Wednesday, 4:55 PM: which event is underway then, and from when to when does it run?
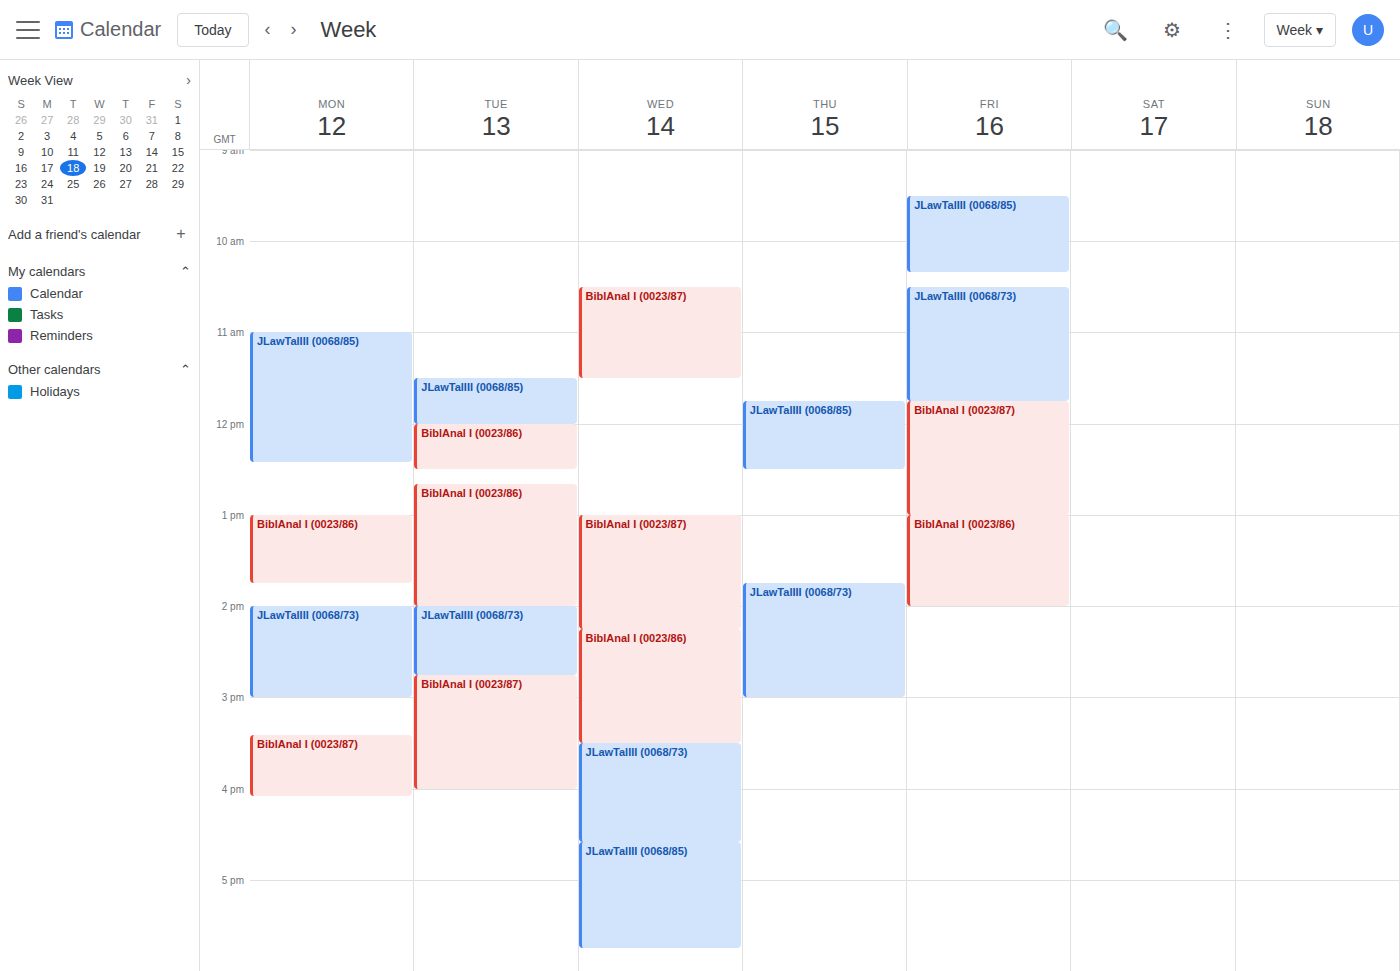
"JLawTalIII (0068/85)", 4:35 PM to 5:45 PM